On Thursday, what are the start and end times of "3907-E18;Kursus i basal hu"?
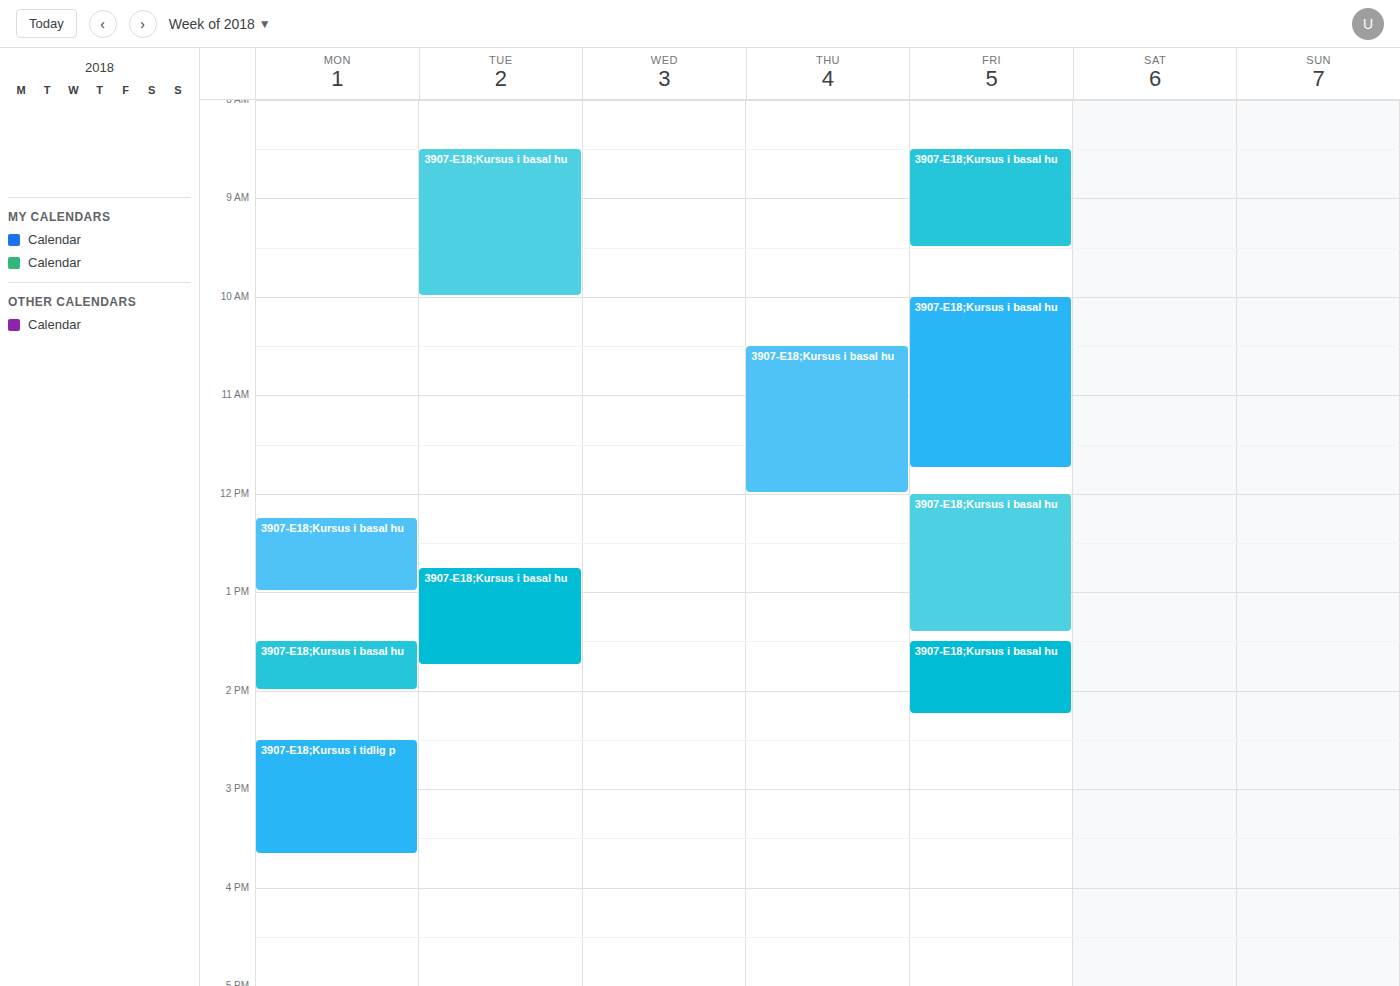
10:30 to 12:00